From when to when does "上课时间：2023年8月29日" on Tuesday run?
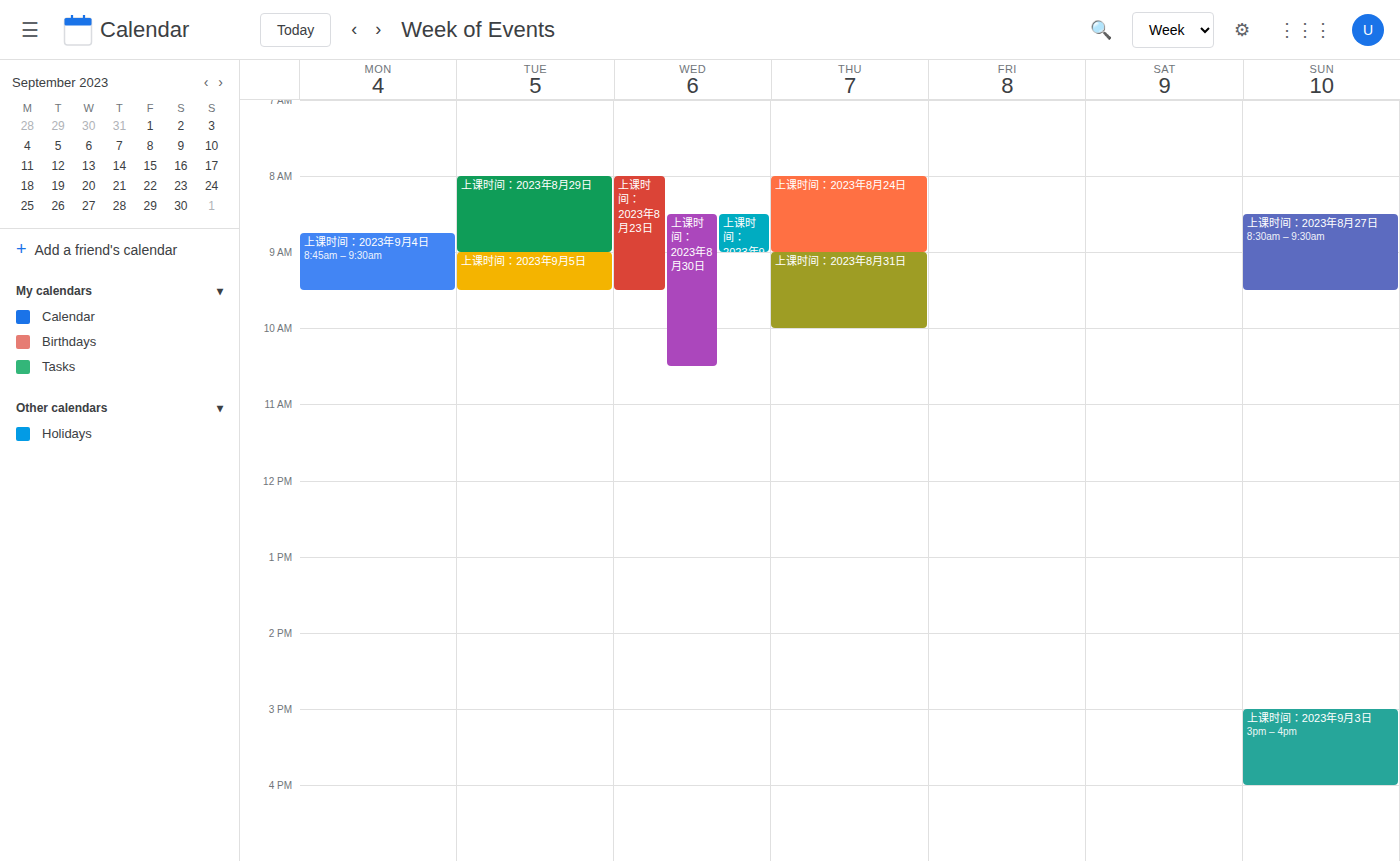
8:00 AM to 9:00 AM